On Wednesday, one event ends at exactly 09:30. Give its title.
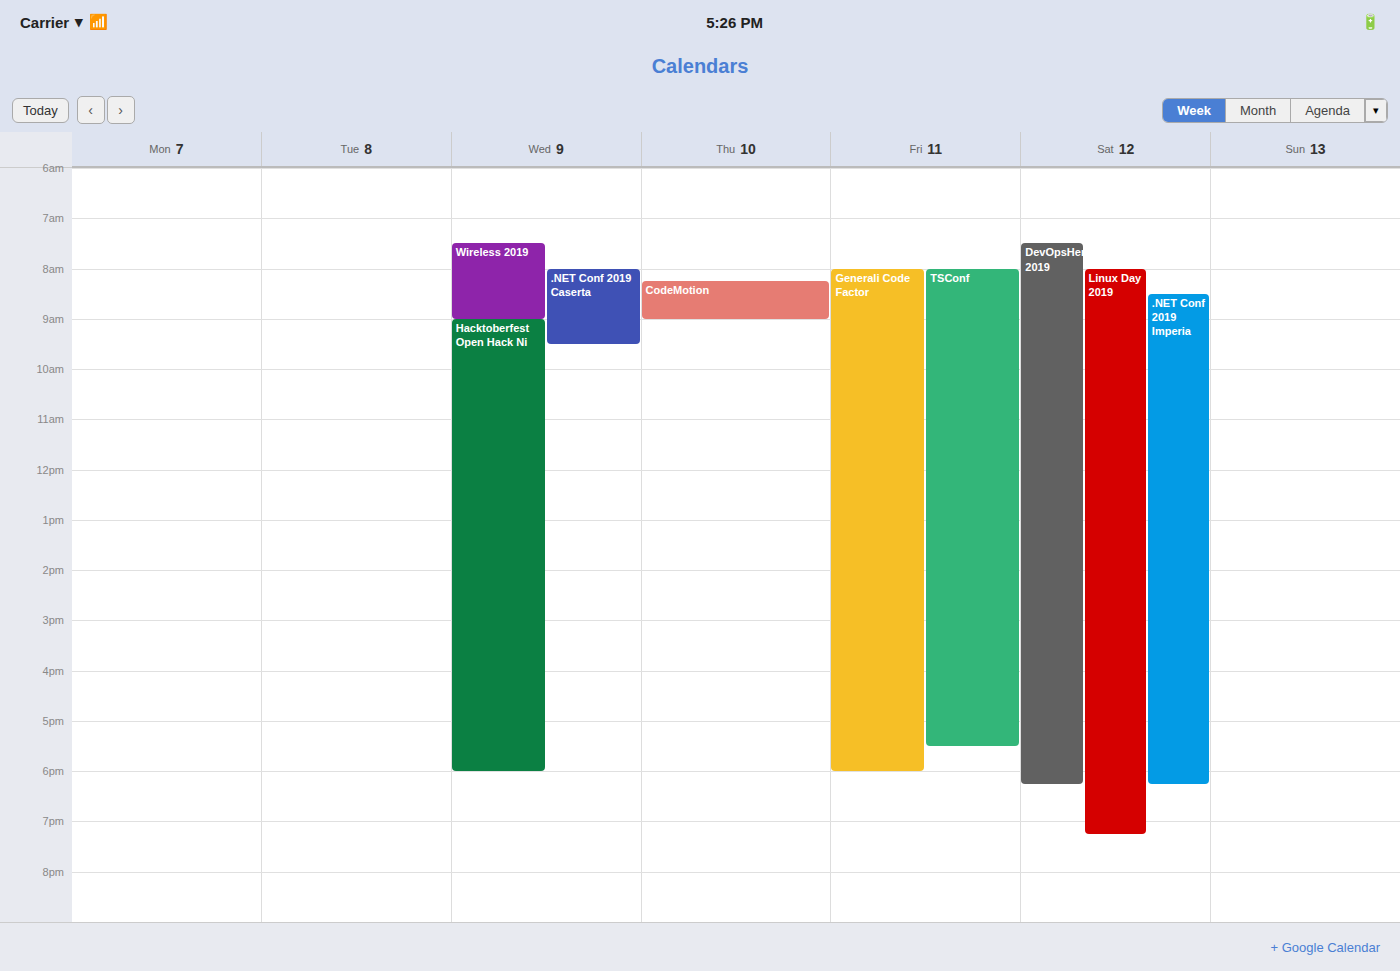
".NET Conf 2019 Caserta"